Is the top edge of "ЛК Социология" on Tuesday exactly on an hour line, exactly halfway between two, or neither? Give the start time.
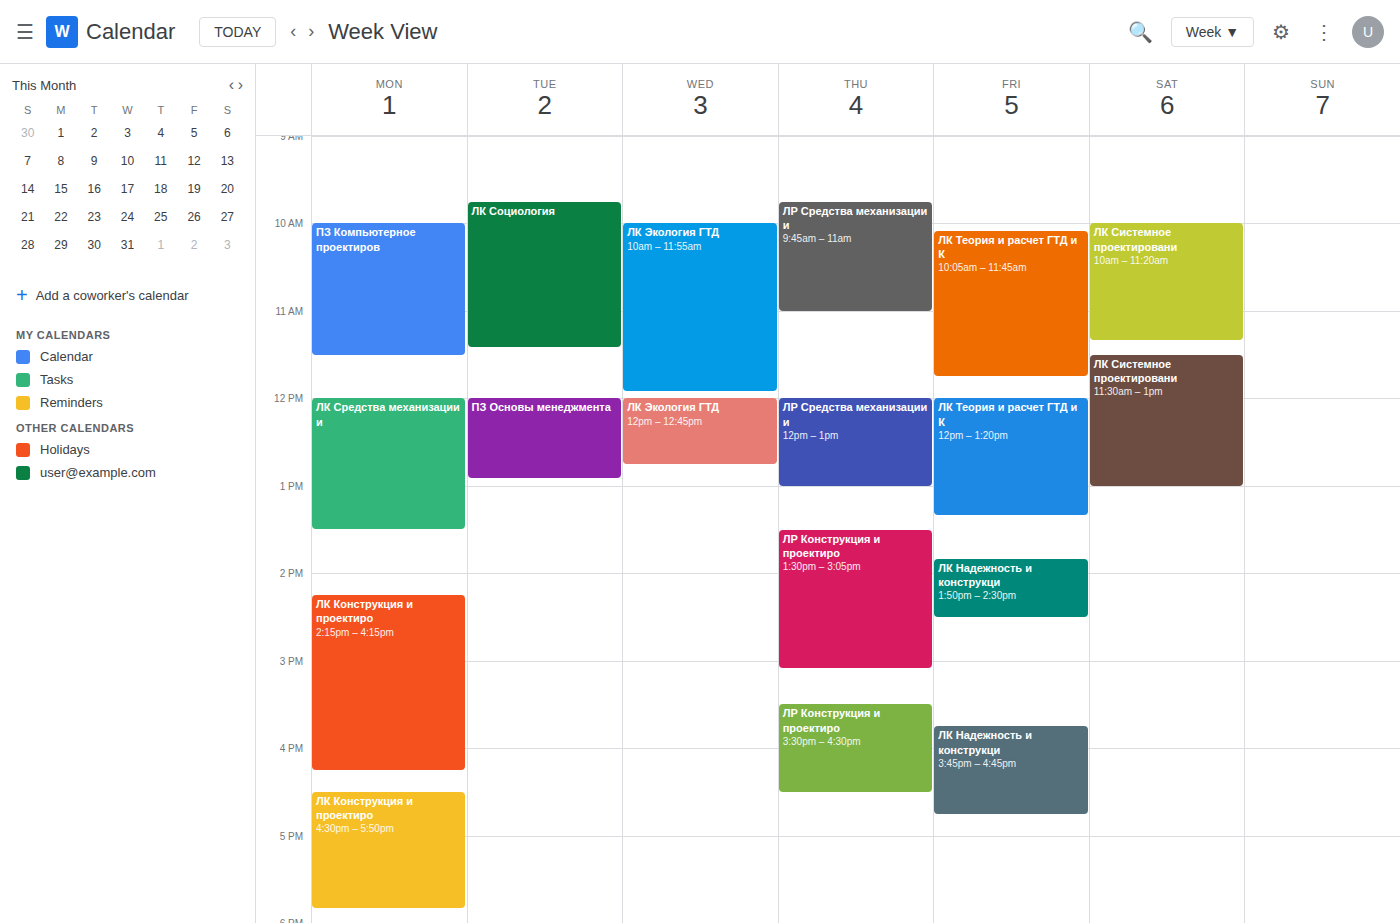
9:45 AM -- neither: three quarters of the way from the 9 AM line to the 10 AM line.